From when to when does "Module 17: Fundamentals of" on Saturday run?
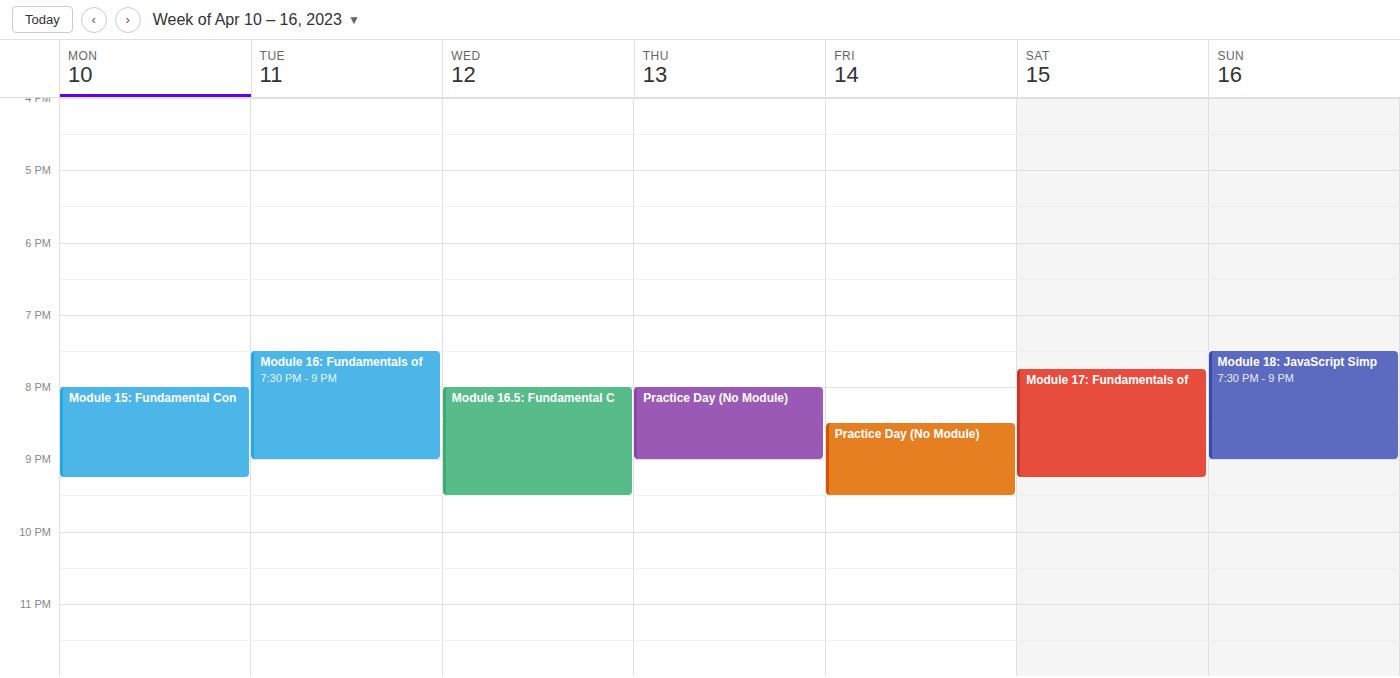
19:45 to 21:15